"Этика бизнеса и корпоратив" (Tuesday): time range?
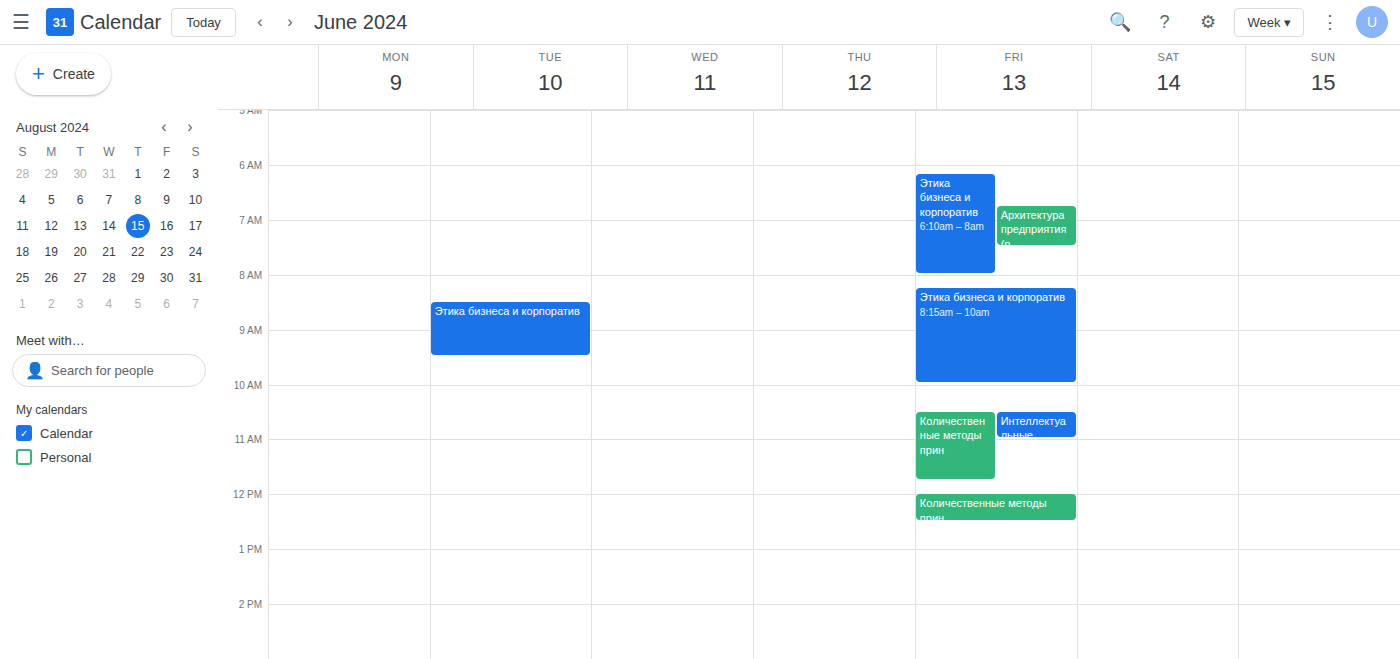
8:30 AM to 9:30 AM